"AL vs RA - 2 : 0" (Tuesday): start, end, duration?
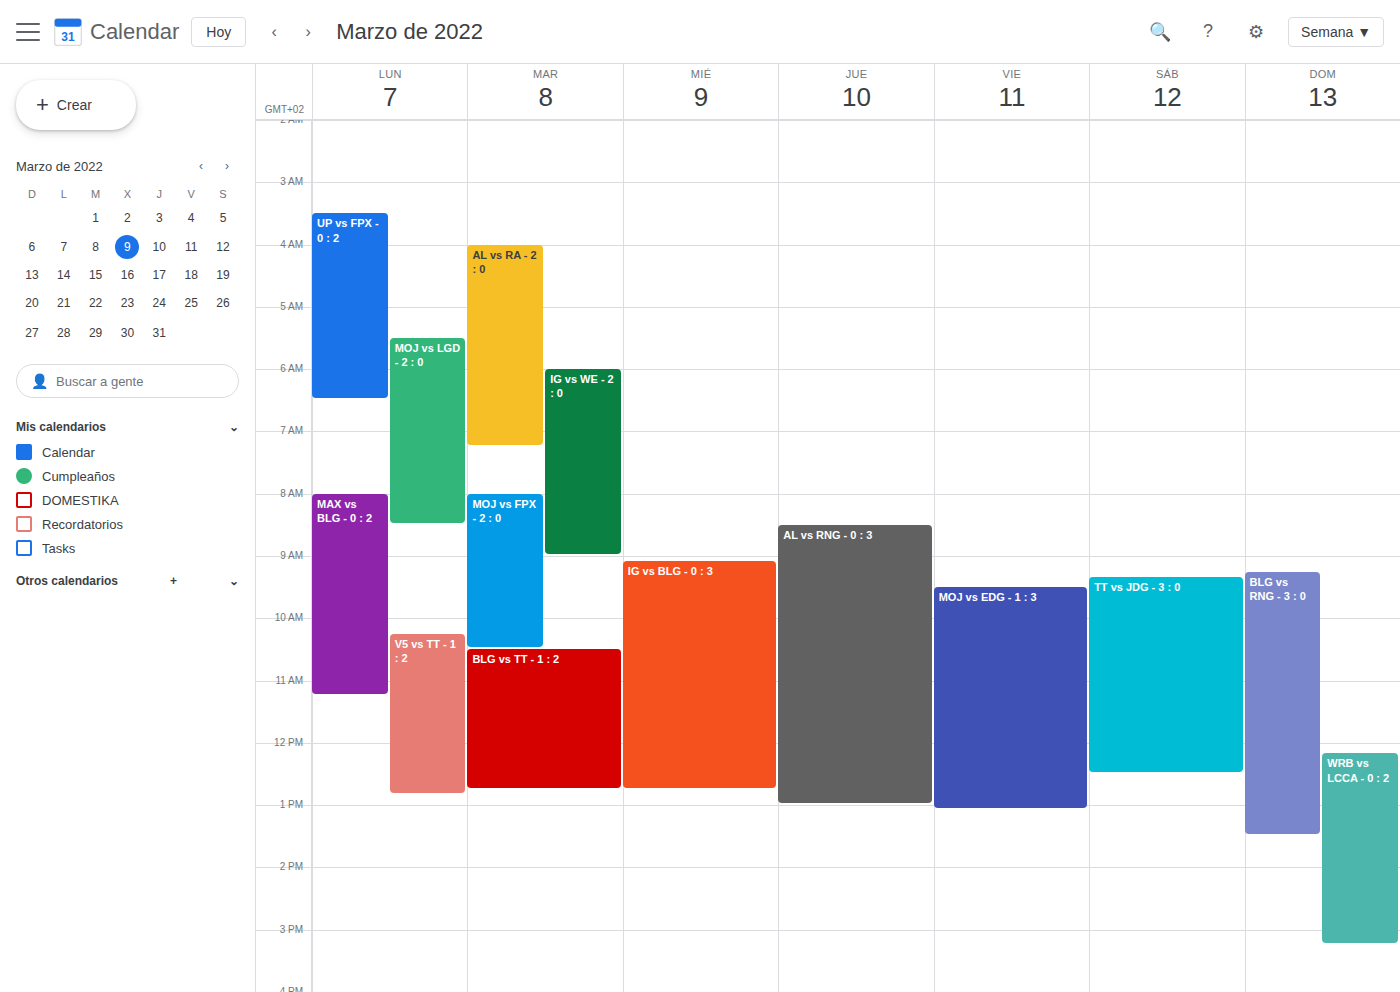
4:00 AM to 7:15 AM, 3 hours 15 minutes